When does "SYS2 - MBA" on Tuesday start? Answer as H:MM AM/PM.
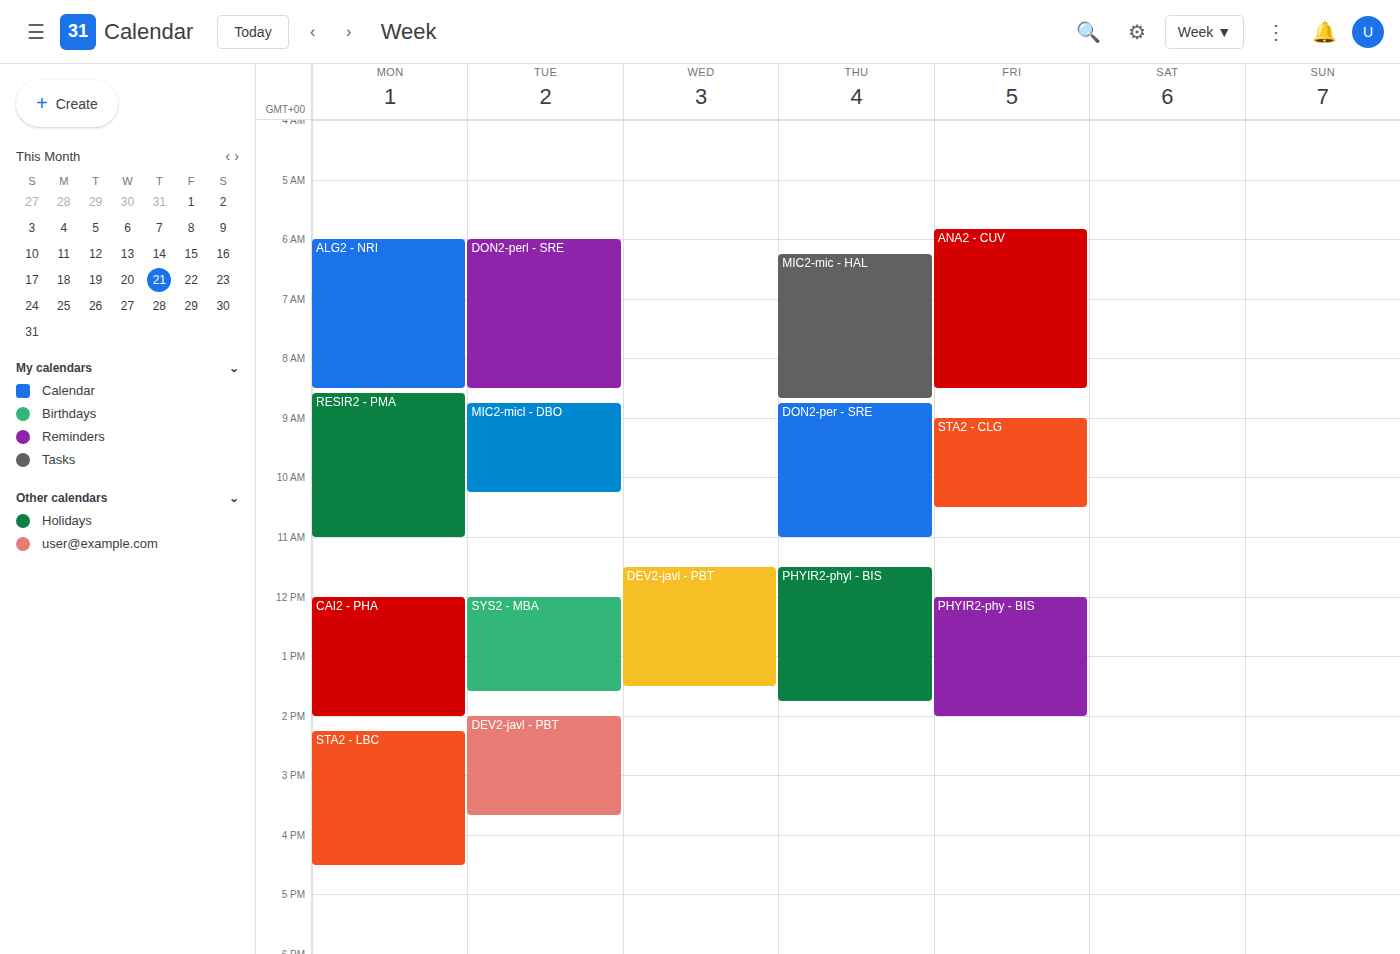
12:00 PM